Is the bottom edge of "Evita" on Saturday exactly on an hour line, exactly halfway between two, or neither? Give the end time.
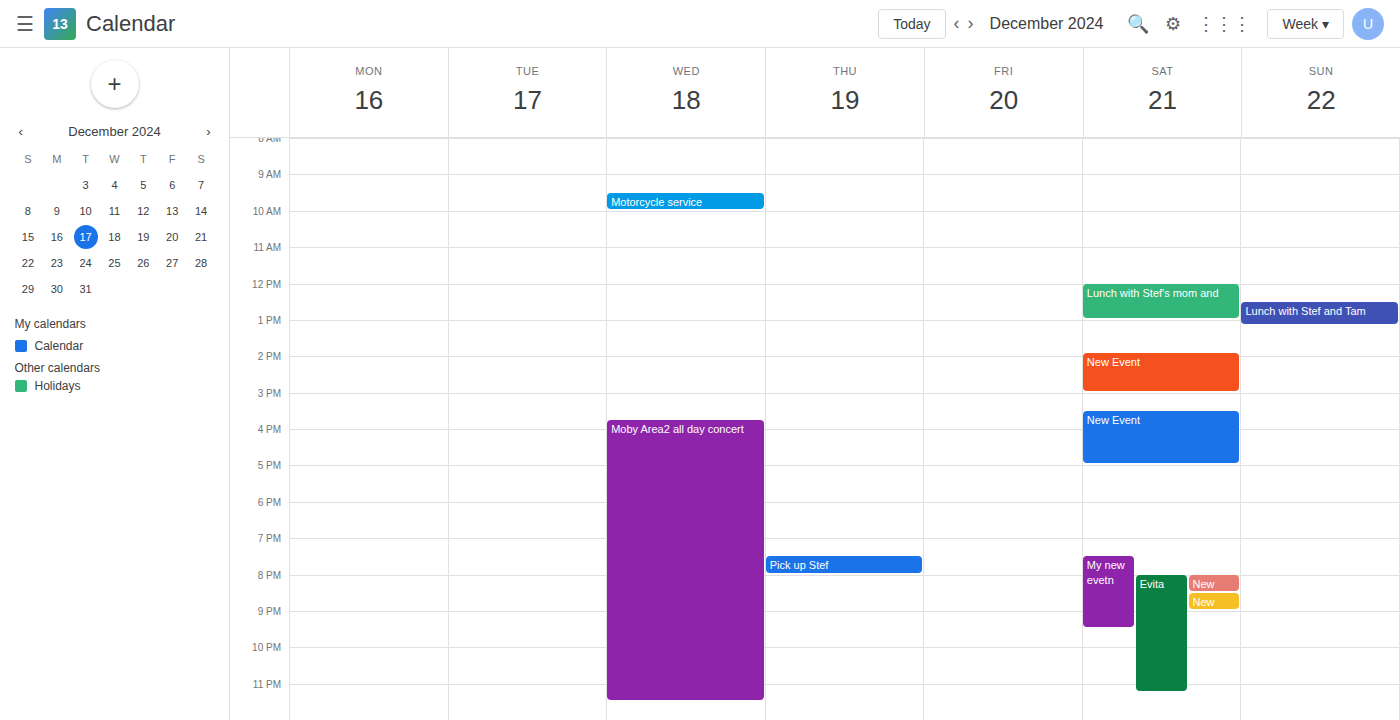
23:15 -- neither: a quarter of the way from the 23:00 line to the 24:00 line.